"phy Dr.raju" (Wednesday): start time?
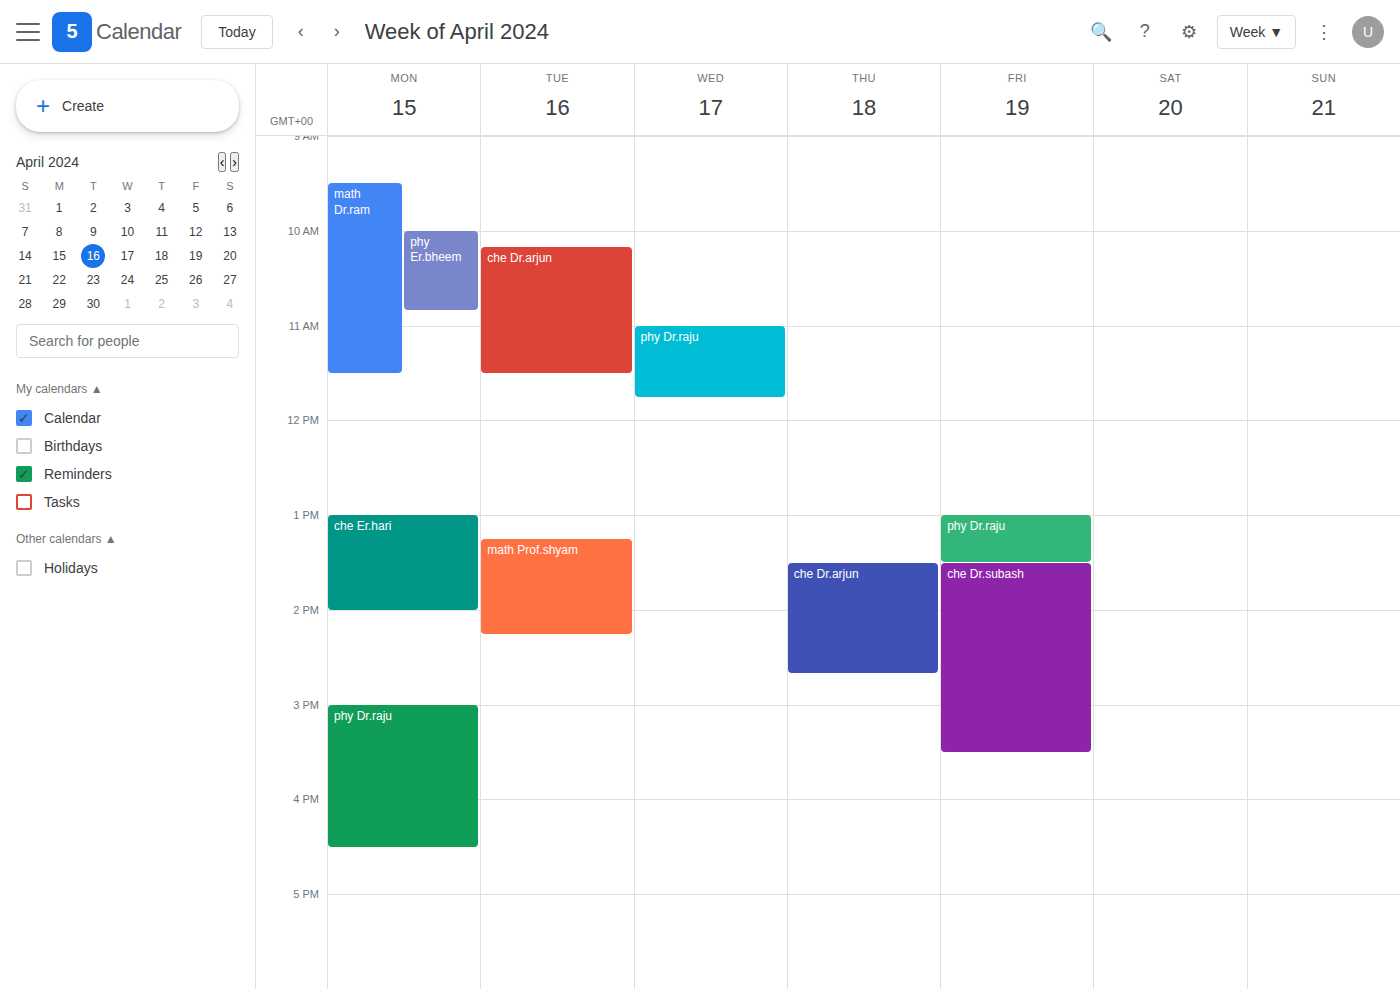
11:00 AM